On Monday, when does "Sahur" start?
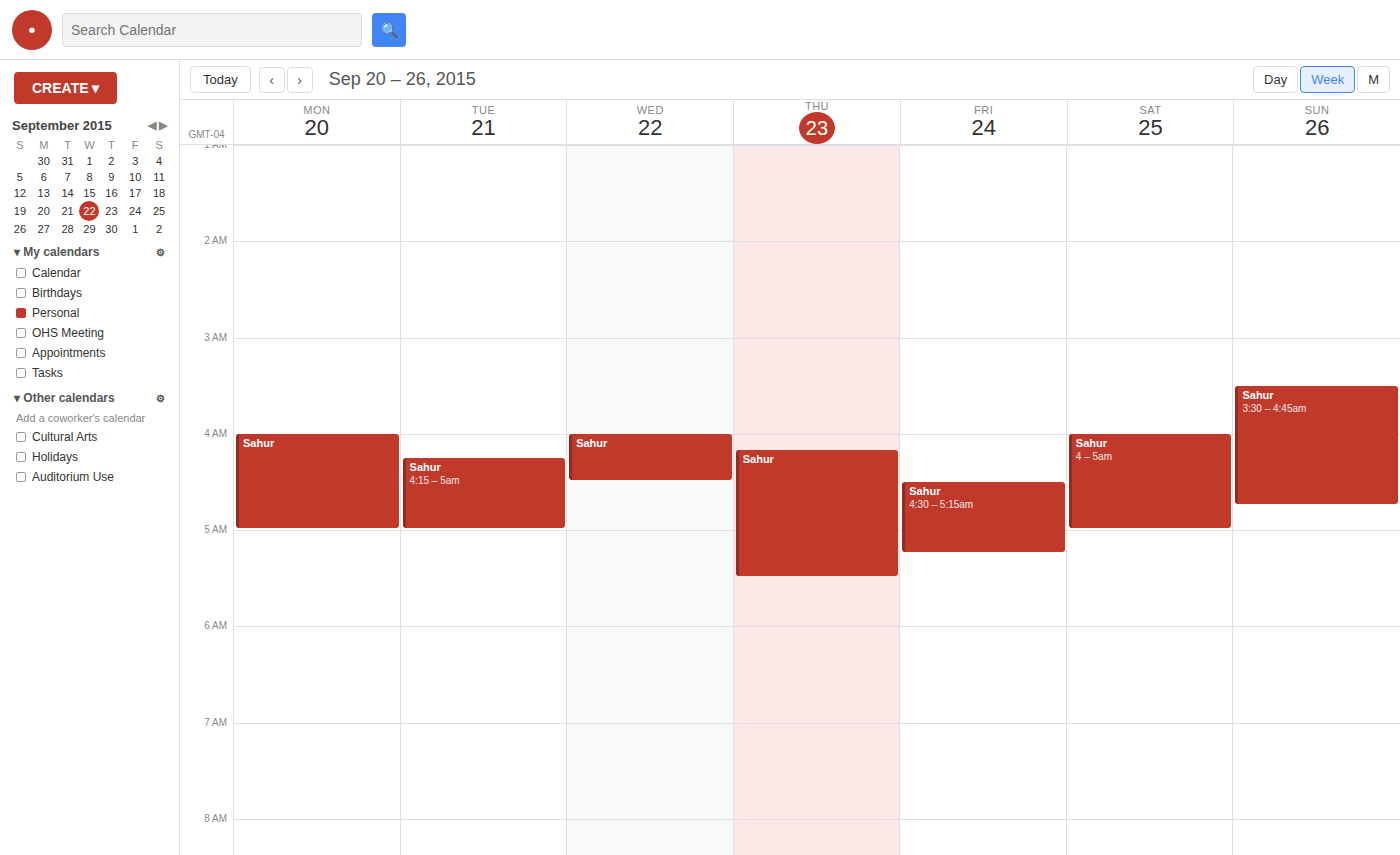
4:00 AM